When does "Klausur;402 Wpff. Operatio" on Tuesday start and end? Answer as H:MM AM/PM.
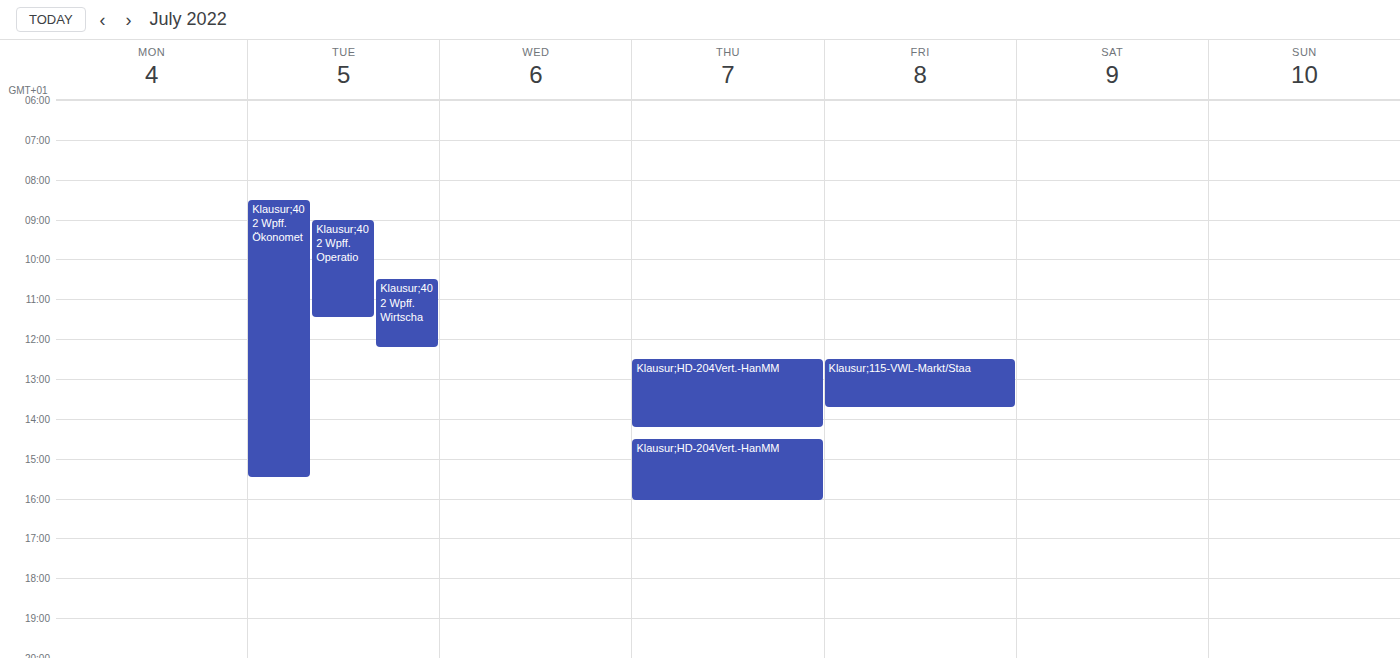
9:00 AM to 11:30 AM